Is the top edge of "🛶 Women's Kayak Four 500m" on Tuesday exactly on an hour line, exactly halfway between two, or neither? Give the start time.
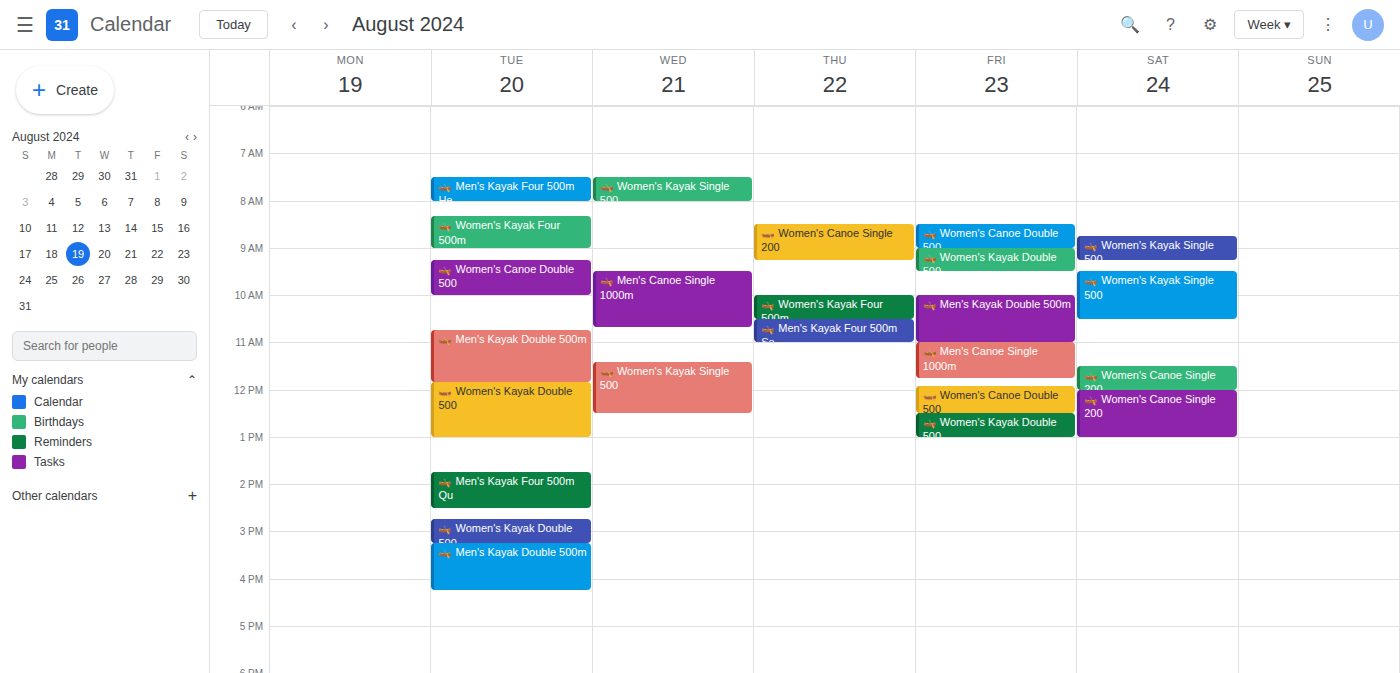
8:20 AM -- neither: 20 minutes below the 8 AM line and 40 minutes above the 9 AM line.